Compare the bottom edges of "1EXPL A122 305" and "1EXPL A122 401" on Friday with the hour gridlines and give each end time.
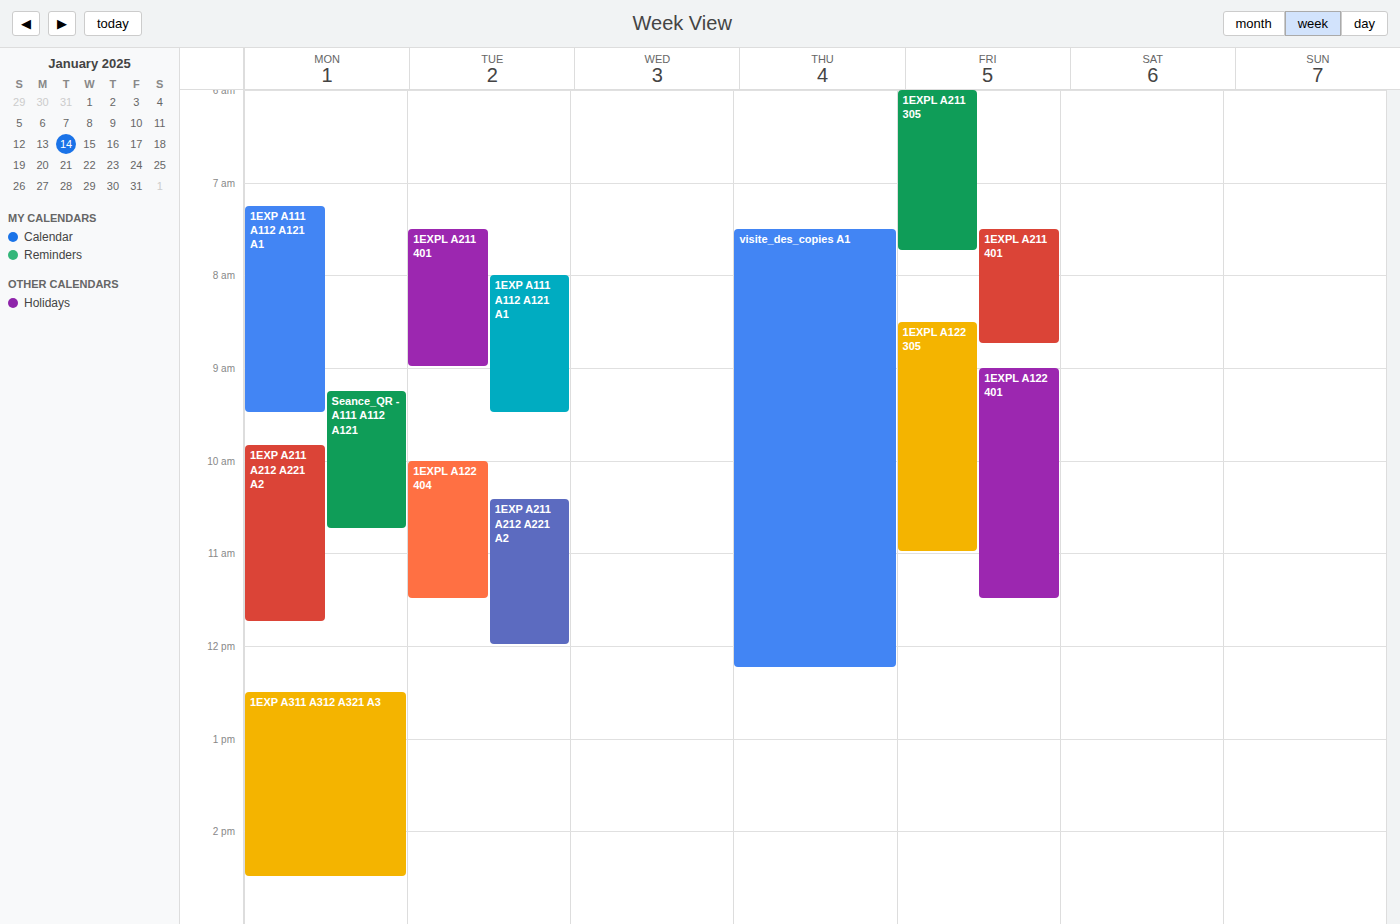
"1EXPL A122 305": 11:00 AM, exactly on the 11 AM line. "1EXPL A122 401": 11:30 AM, halfway between the 11 AM and 12 PM lines.